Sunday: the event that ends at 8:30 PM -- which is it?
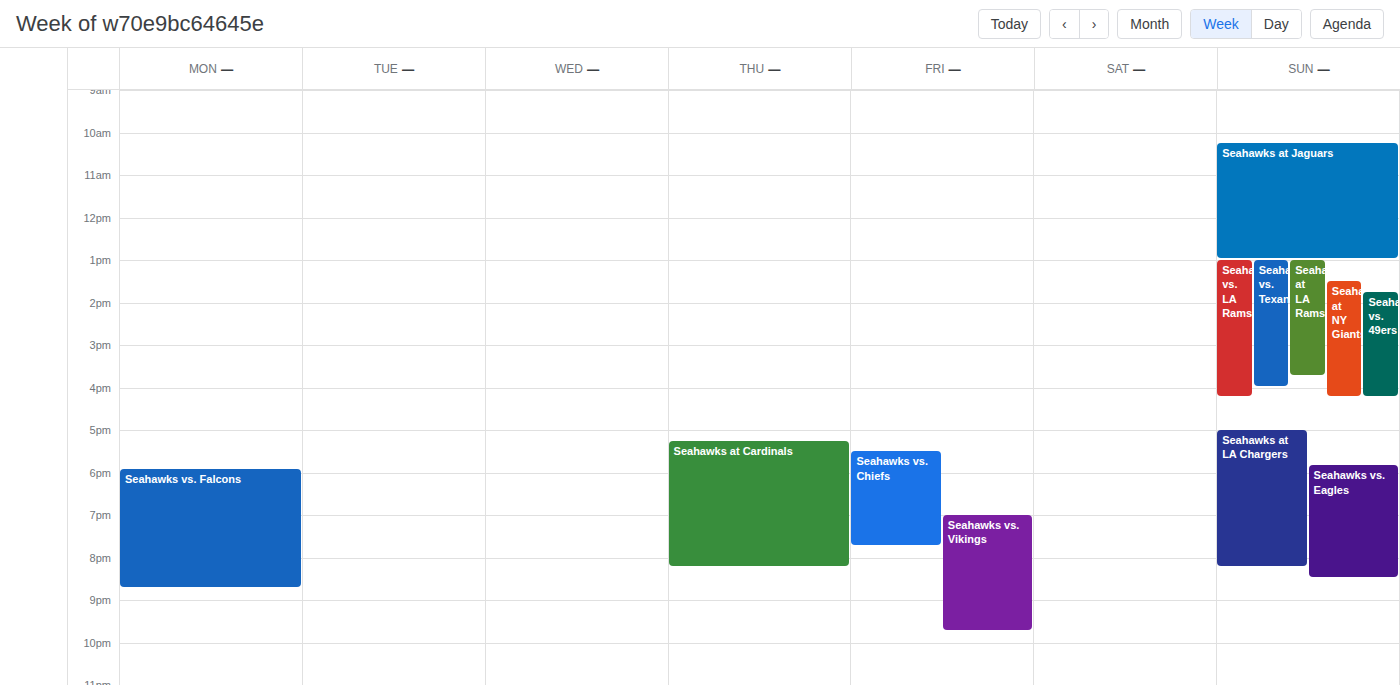
"Seahawks vs. Eagles"